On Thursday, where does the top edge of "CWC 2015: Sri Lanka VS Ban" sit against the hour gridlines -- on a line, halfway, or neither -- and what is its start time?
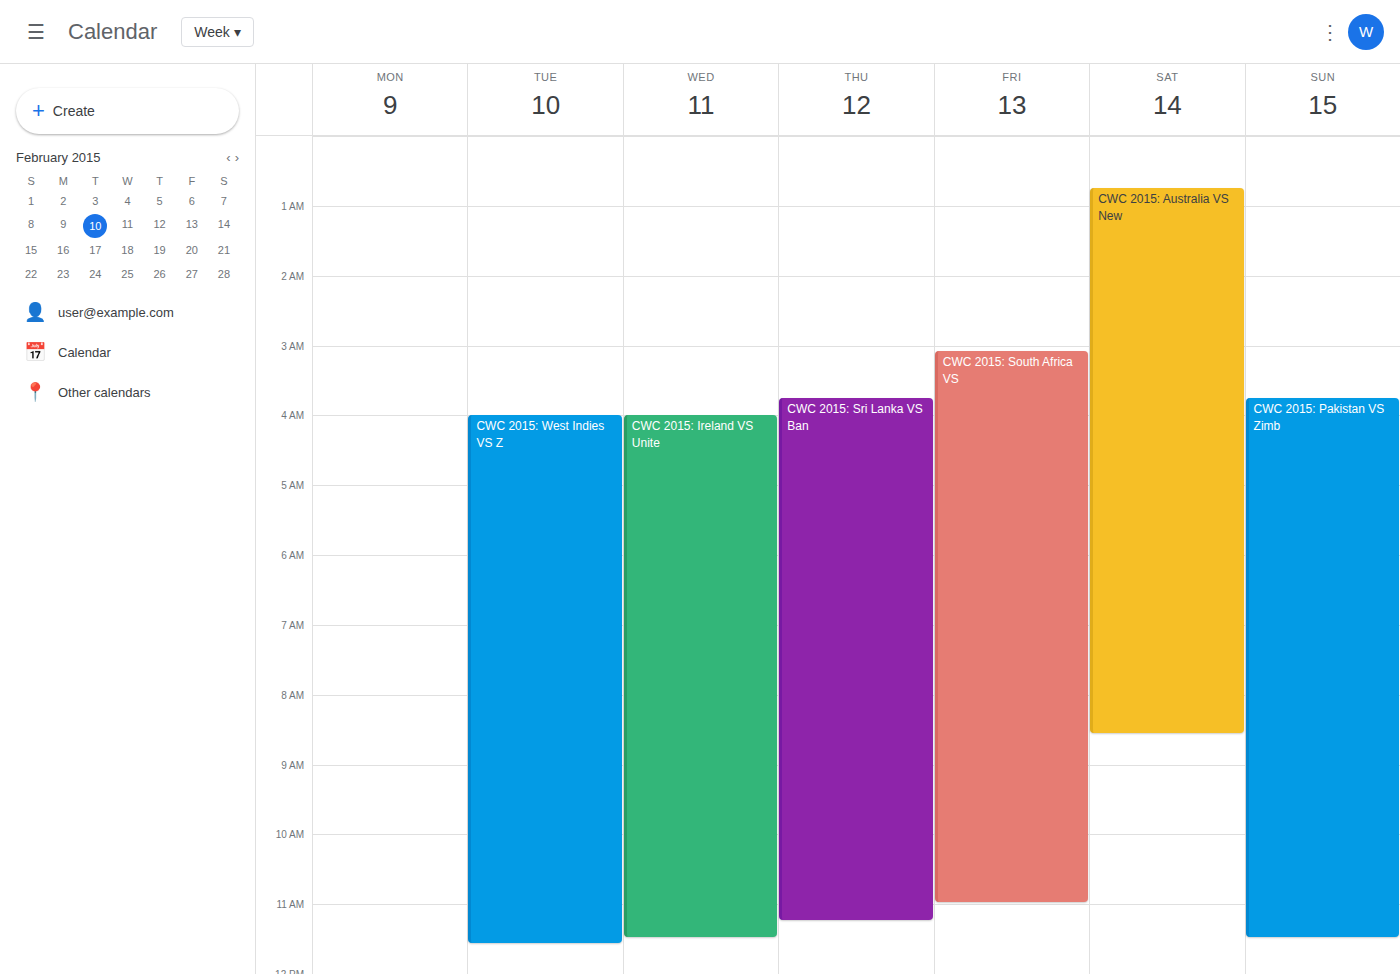
3:45 AM -- neither: three quarters of the way from the 3 AM line to the 4 AM line.